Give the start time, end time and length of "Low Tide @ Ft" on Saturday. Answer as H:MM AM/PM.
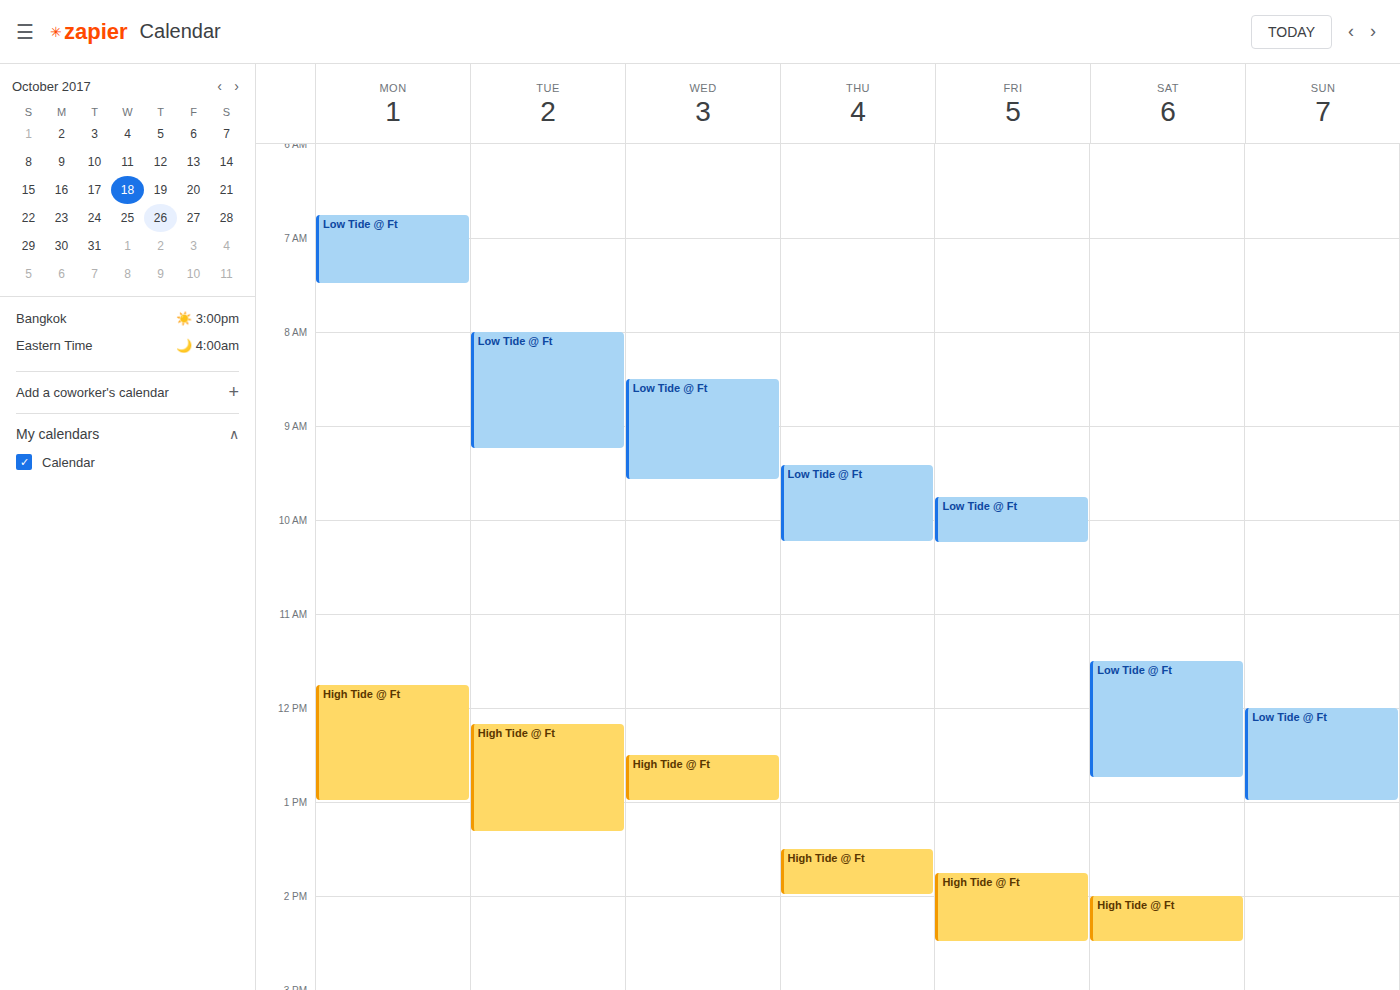
11:30 AM to 12:45 PM, 1 hour 15 minutes